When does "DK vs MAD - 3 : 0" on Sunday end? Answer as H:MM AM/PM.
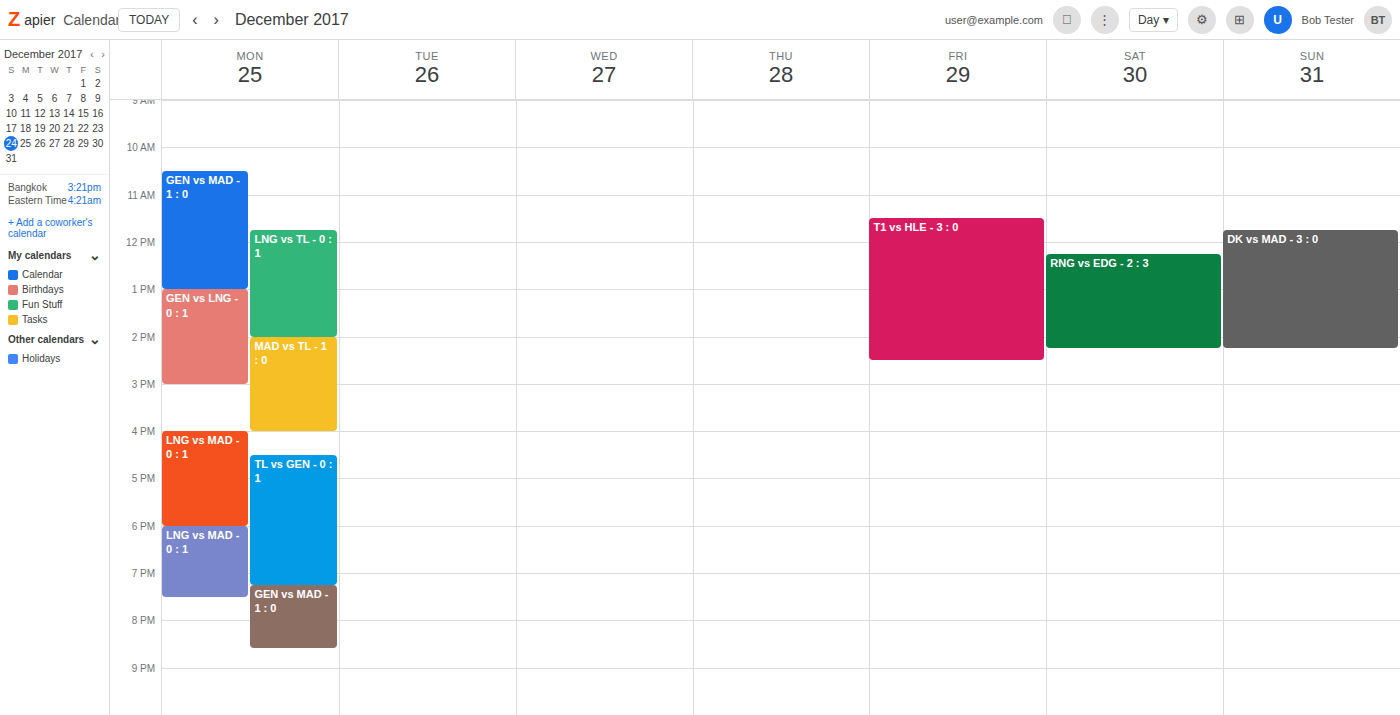
2:15 PM